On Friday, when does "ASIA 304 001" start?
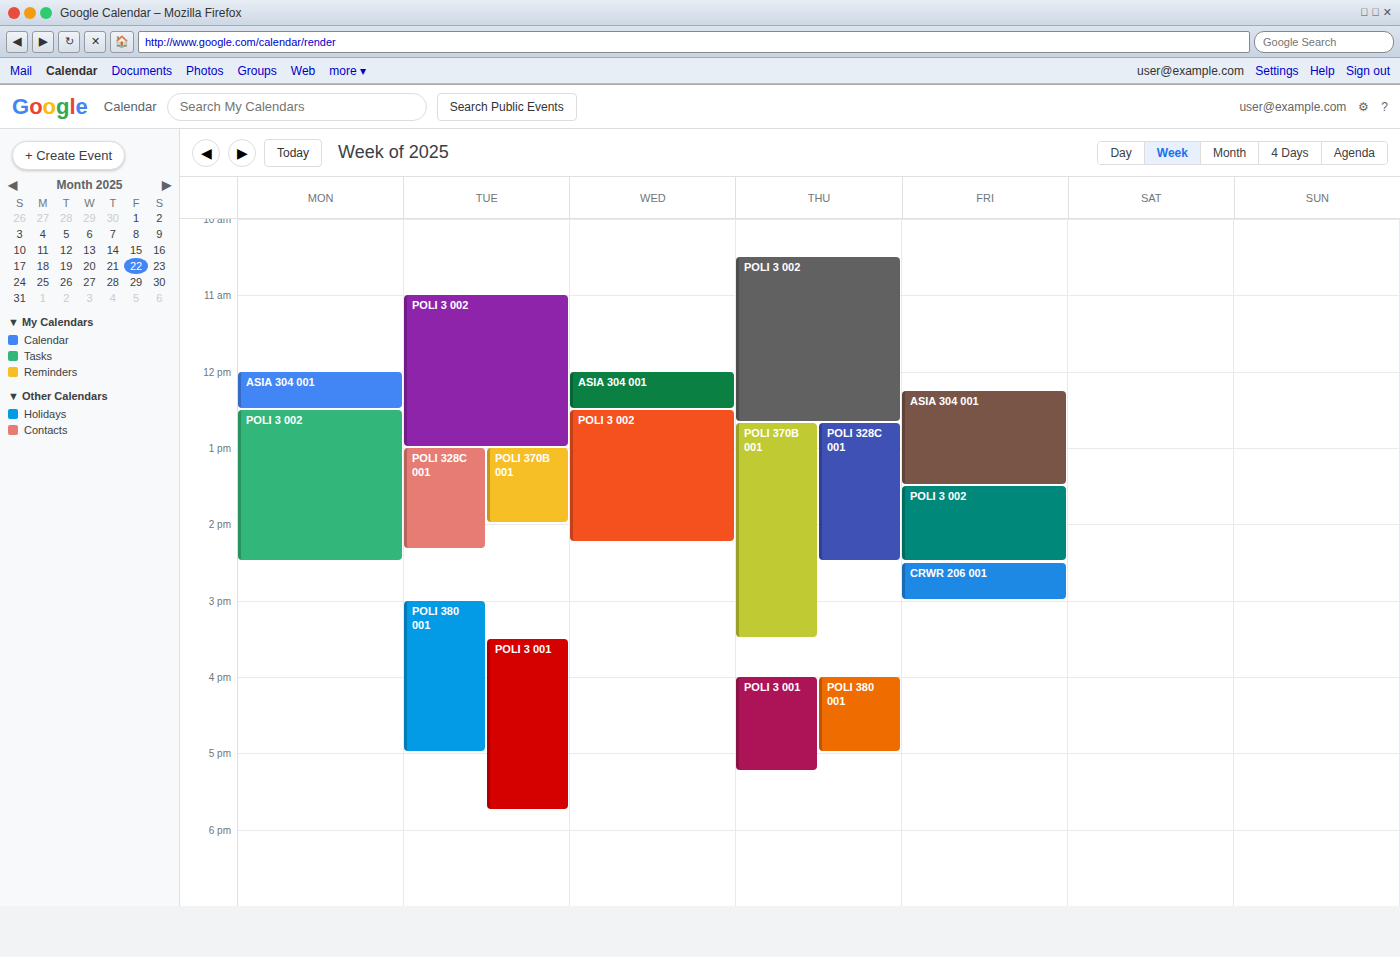
12:15 PM